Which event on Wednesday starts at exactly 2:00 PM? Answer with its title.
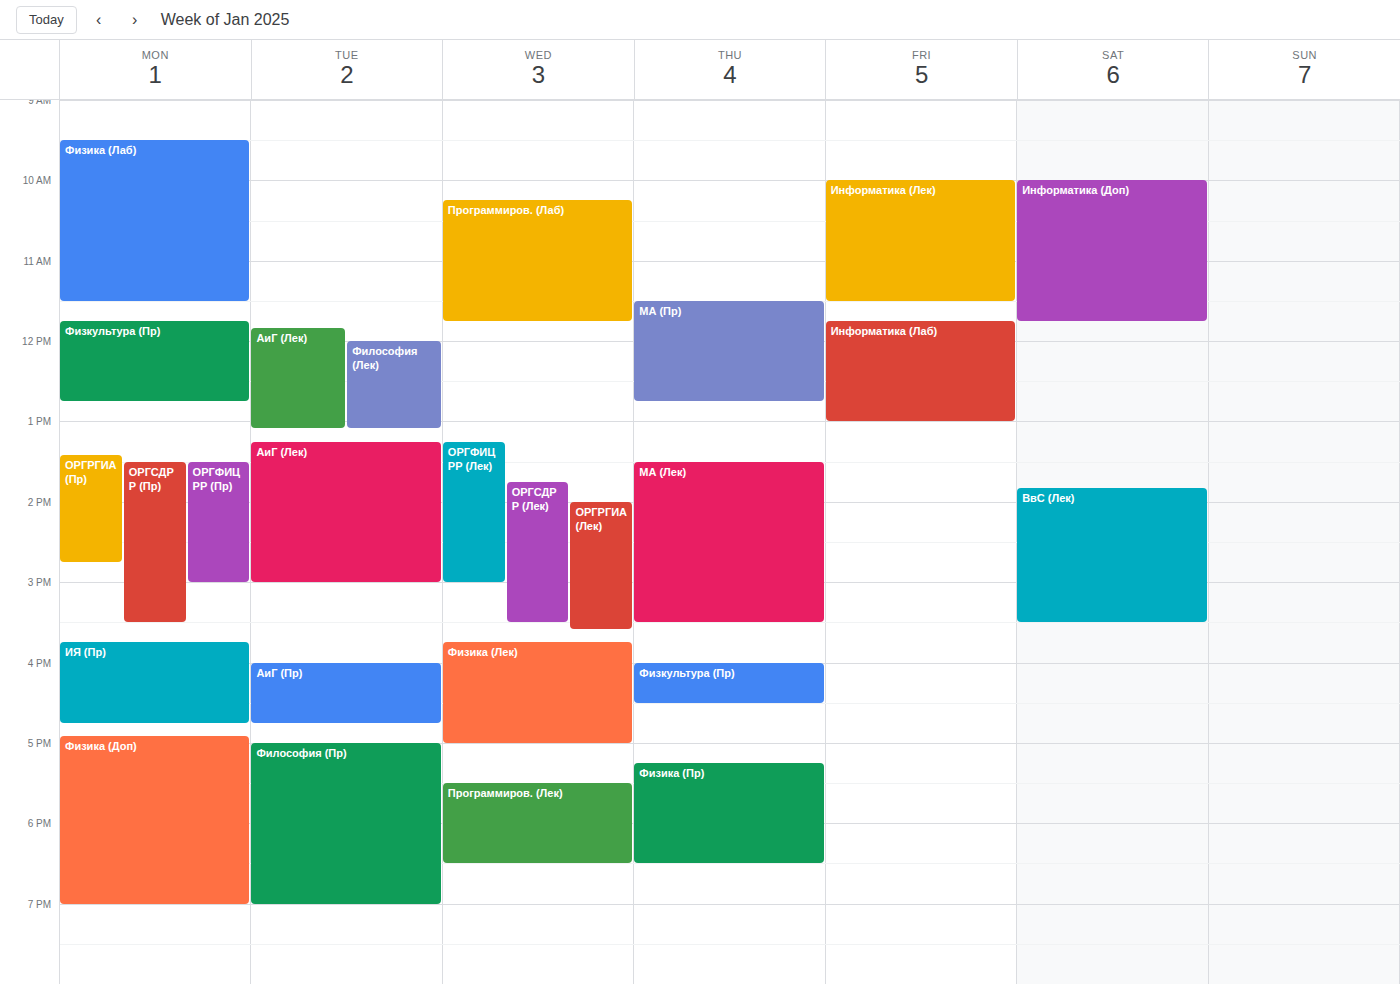
"ОРГРГИА (Лек)"